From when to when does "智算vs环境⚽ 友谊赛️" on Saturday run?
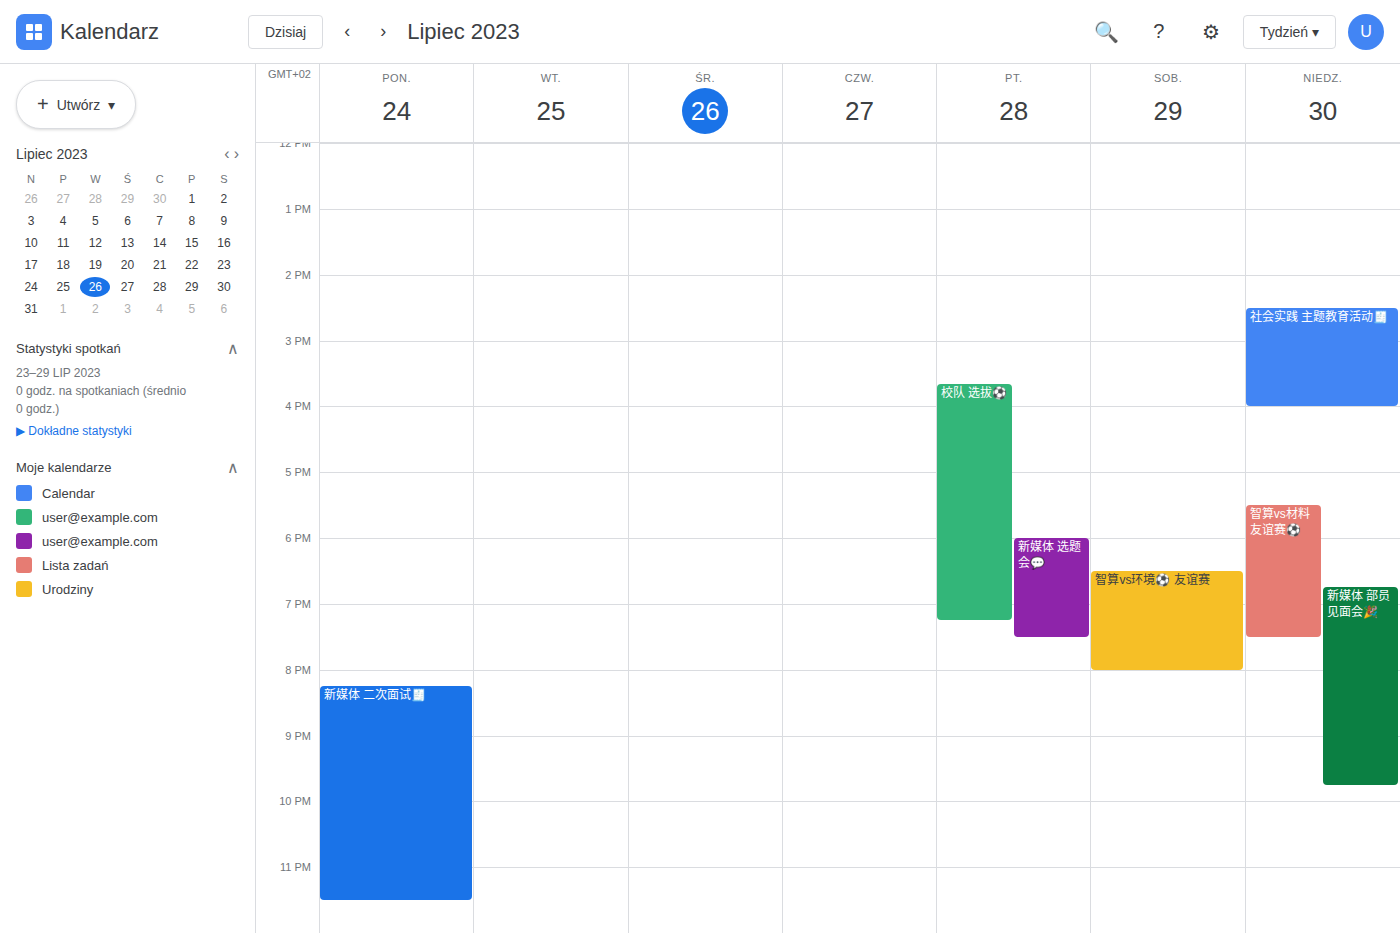
6:30 PM to 8:00 PM